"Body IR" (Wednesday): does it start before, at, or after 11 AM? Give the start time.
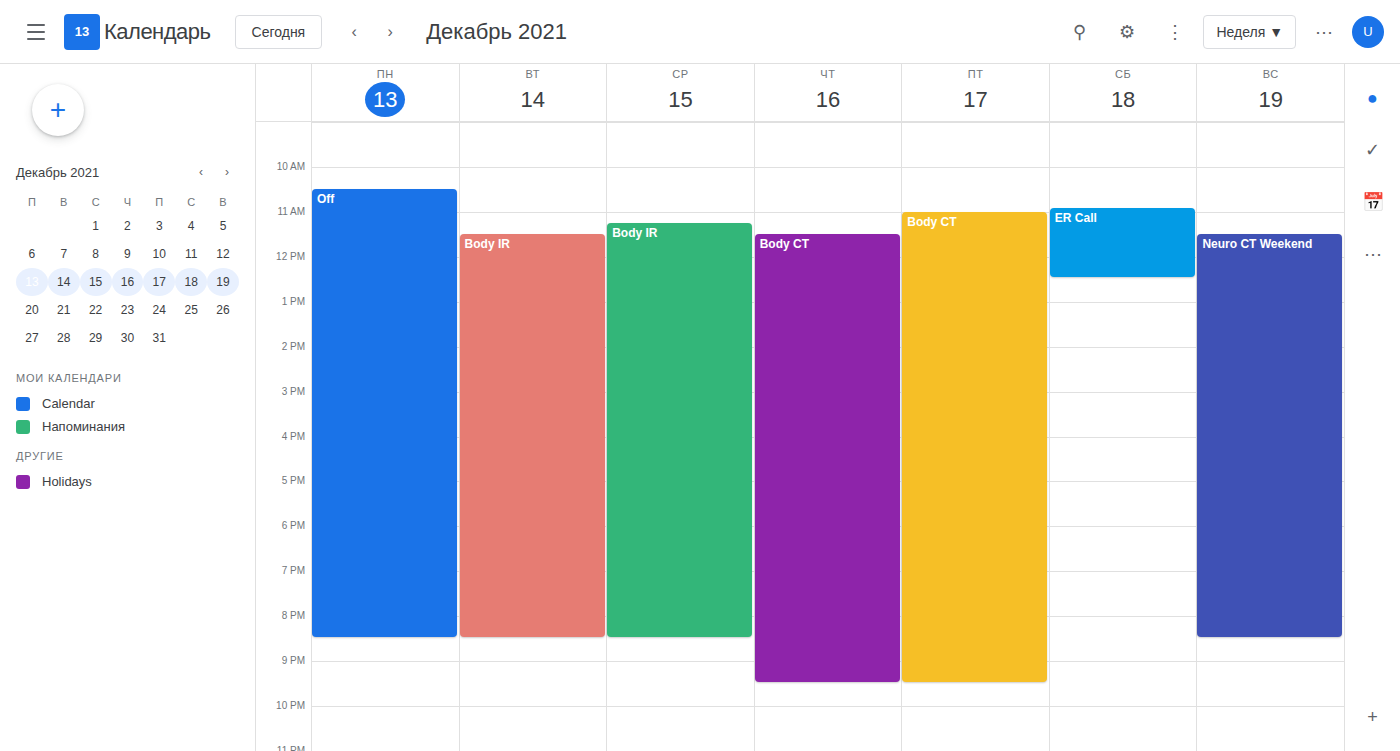
11:15 AM -- after 11 AM, 15 minutes below the 11 AM line.